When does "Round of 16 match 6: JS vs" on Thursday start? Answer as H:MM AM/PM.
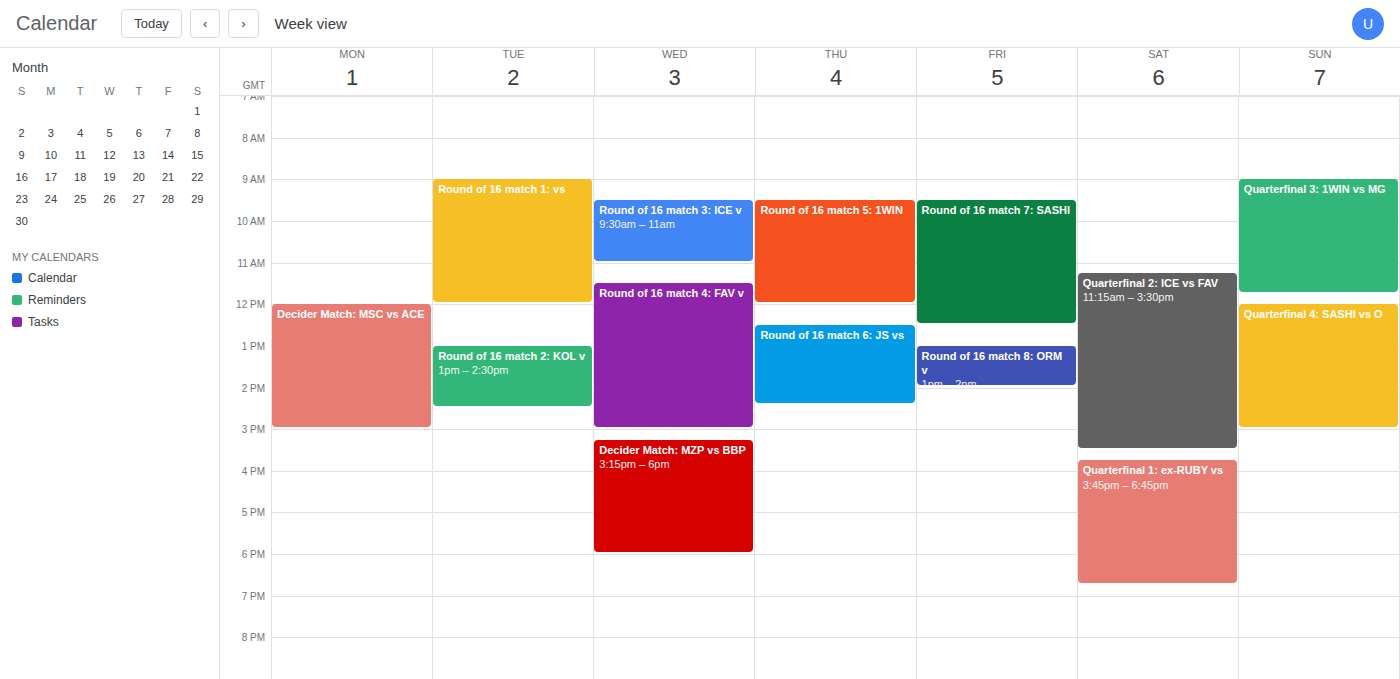
12:30 PM